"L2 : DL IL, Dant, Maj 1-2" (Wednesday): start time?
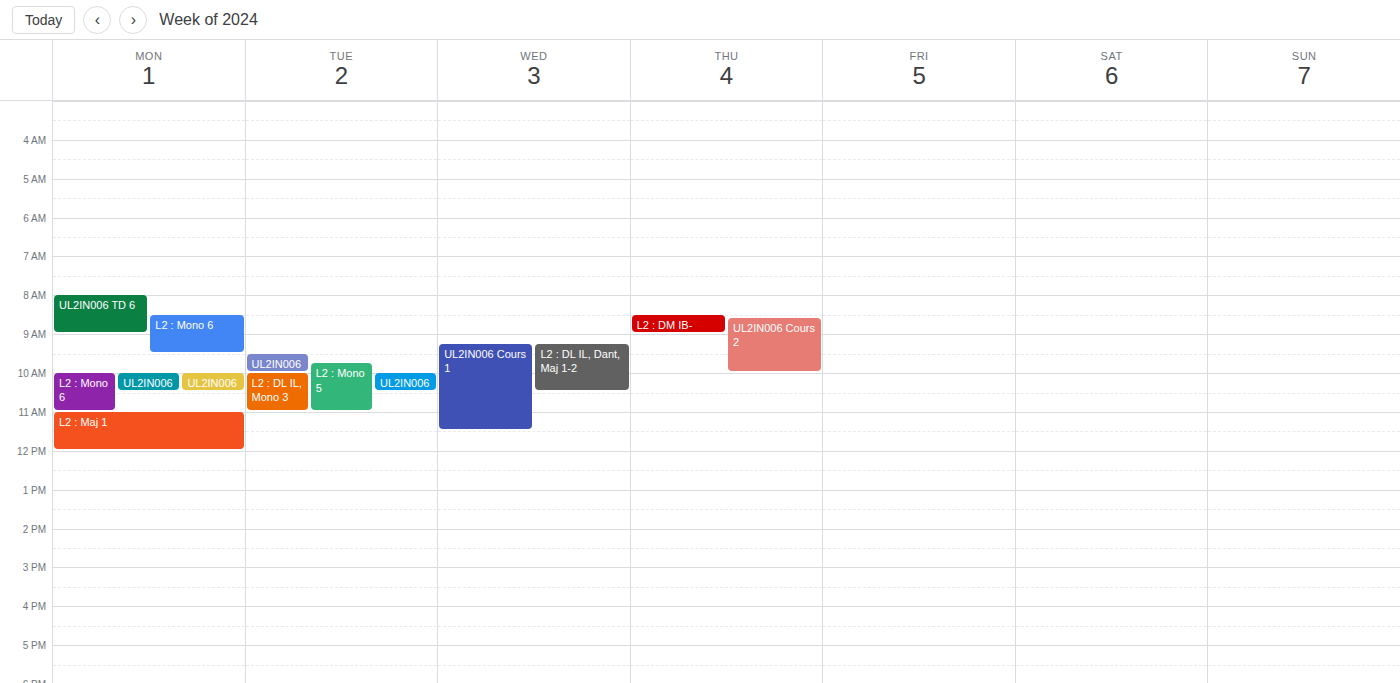
9:15 AM